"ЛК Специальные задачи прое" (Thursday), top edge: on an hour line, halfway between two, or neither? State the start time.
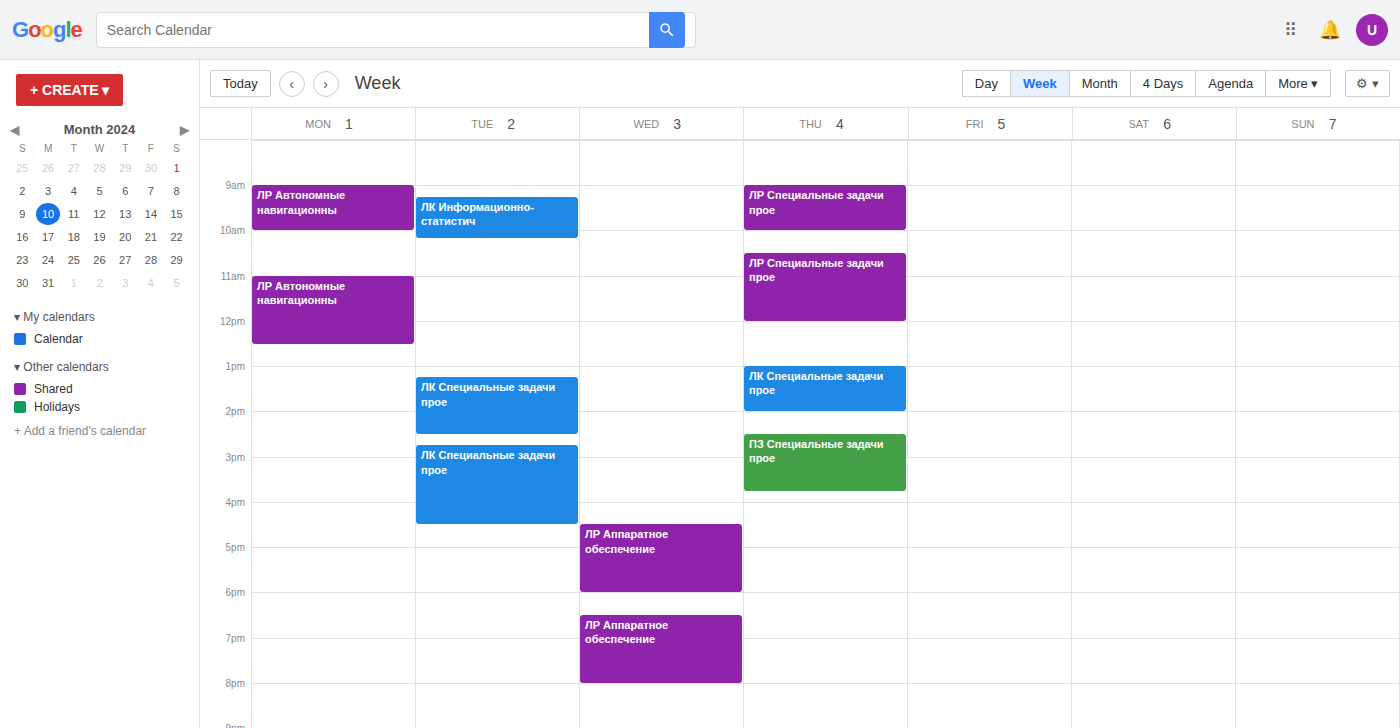
1:00 PM -- exactly on the 1 PM line.